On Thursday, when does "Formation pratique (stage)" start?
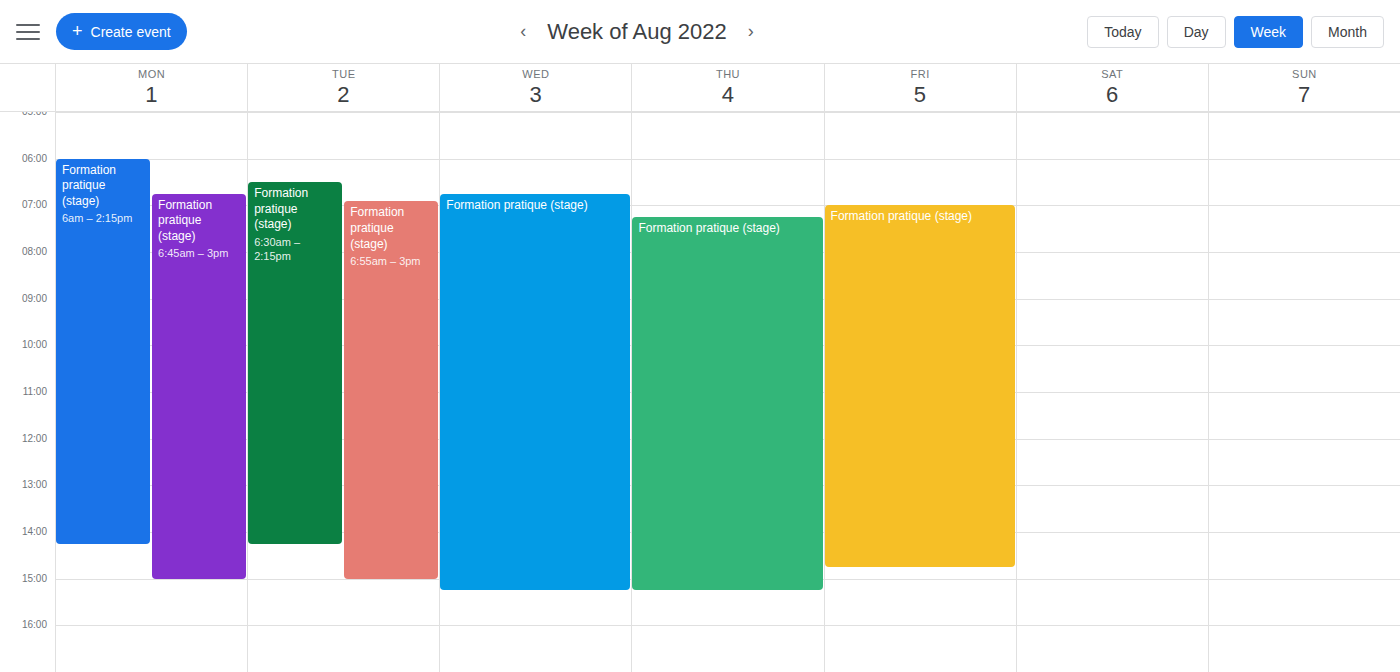
7:15 AM